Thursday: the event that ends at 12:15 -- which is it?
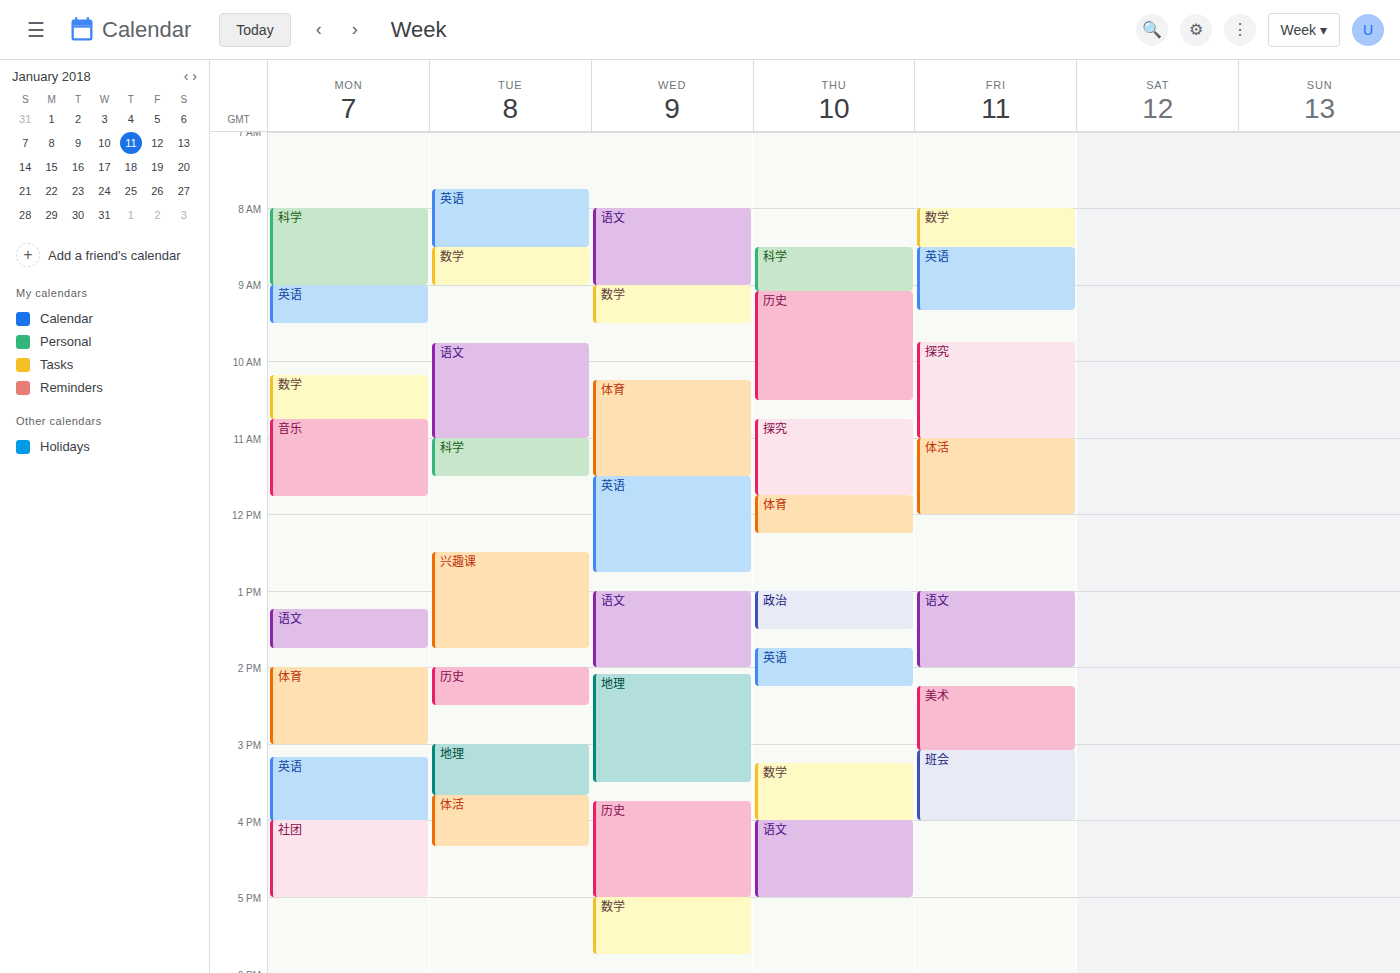
"体育"